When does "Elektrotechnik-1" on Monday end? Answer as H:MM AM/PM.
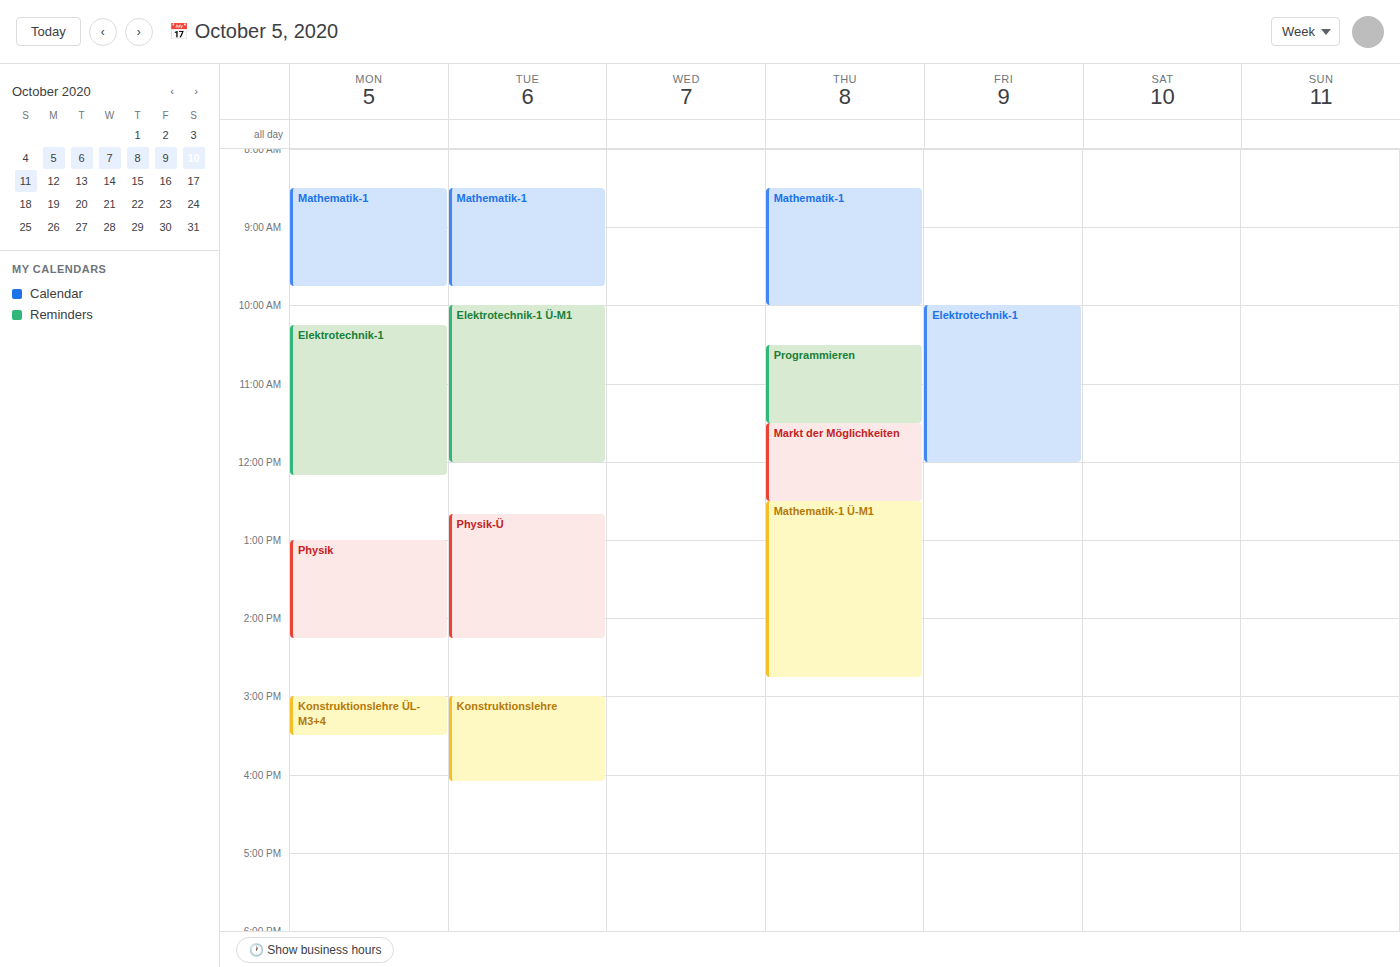
12:10 PM